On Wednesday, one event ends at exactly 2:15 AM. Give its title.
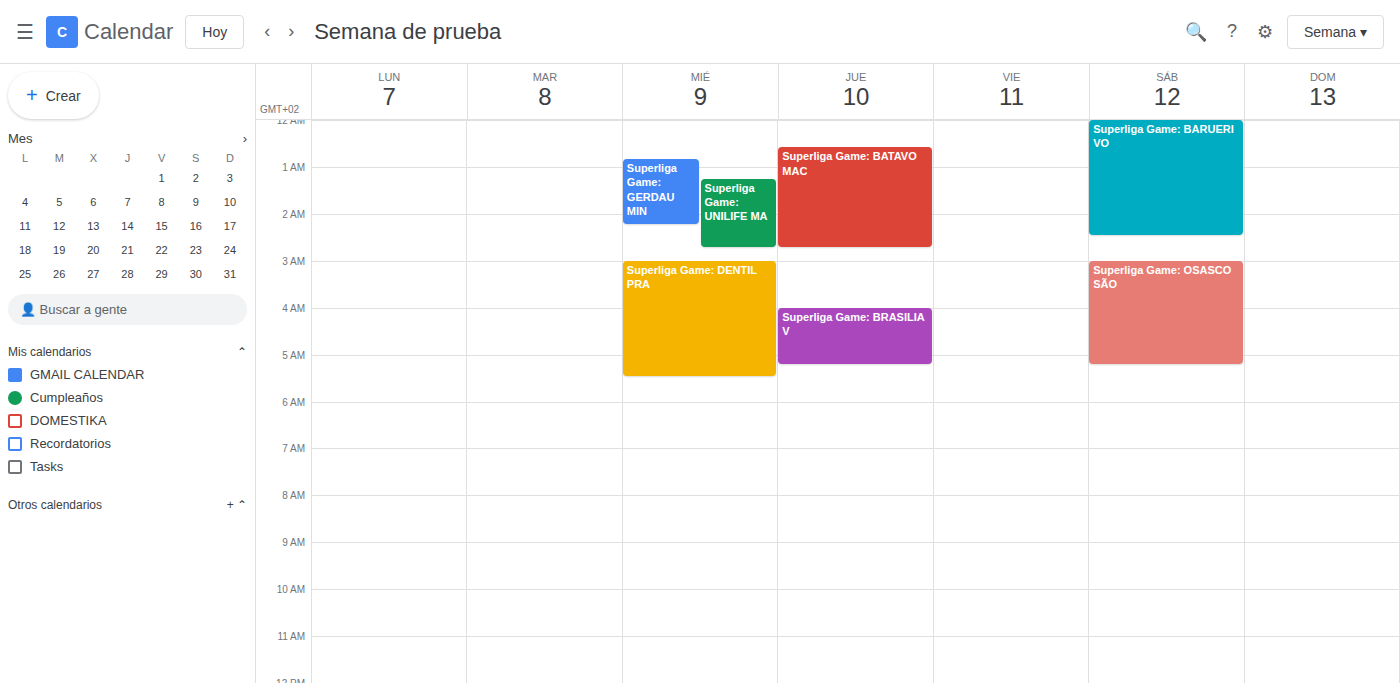
"Superliga Game: GERDAU MIN"